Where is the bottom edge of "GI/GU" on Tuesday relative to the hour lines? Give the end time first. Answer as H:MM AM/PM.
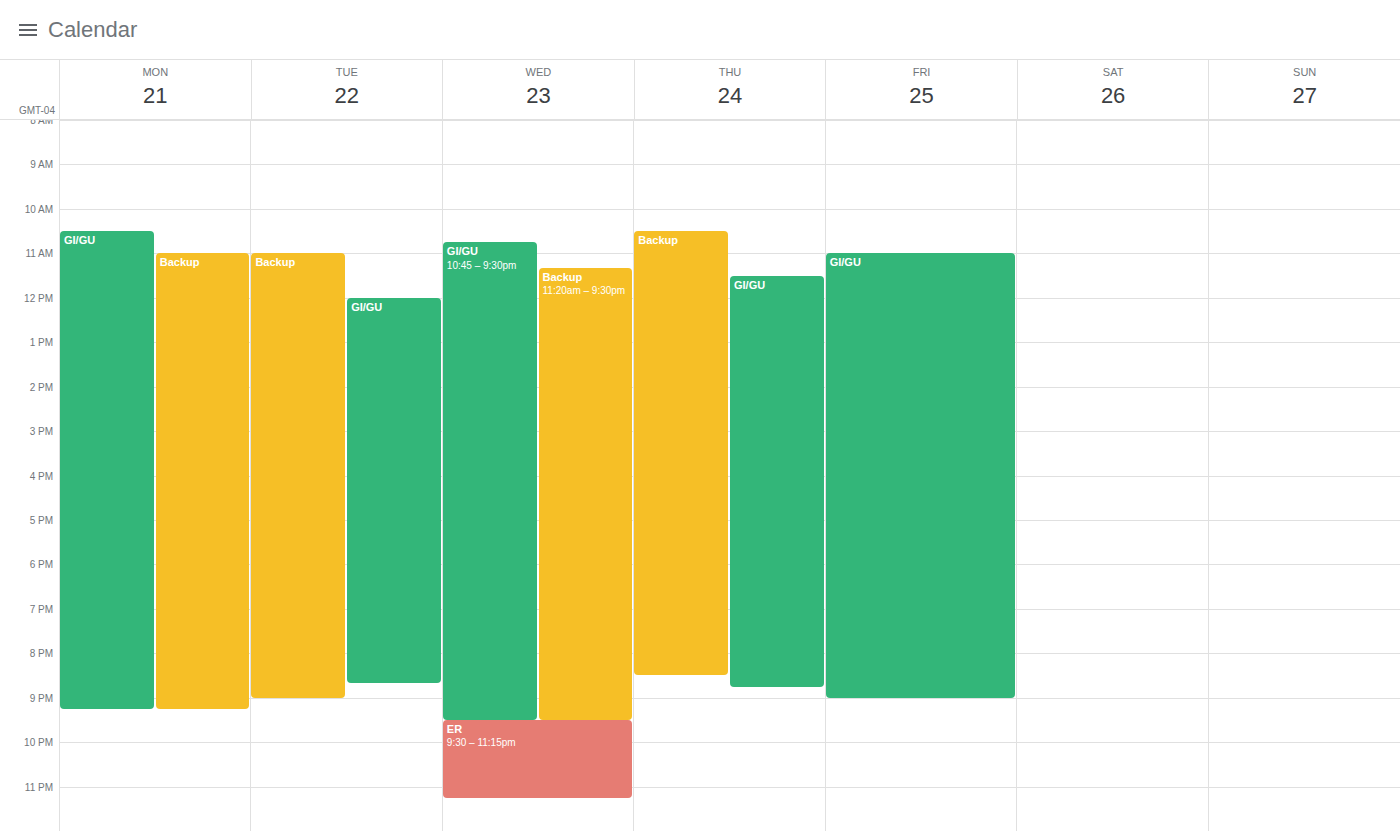
8:40 PM -- neither: 40 minutes below the 8 PM line and 20 minutes above the 9 PM line.